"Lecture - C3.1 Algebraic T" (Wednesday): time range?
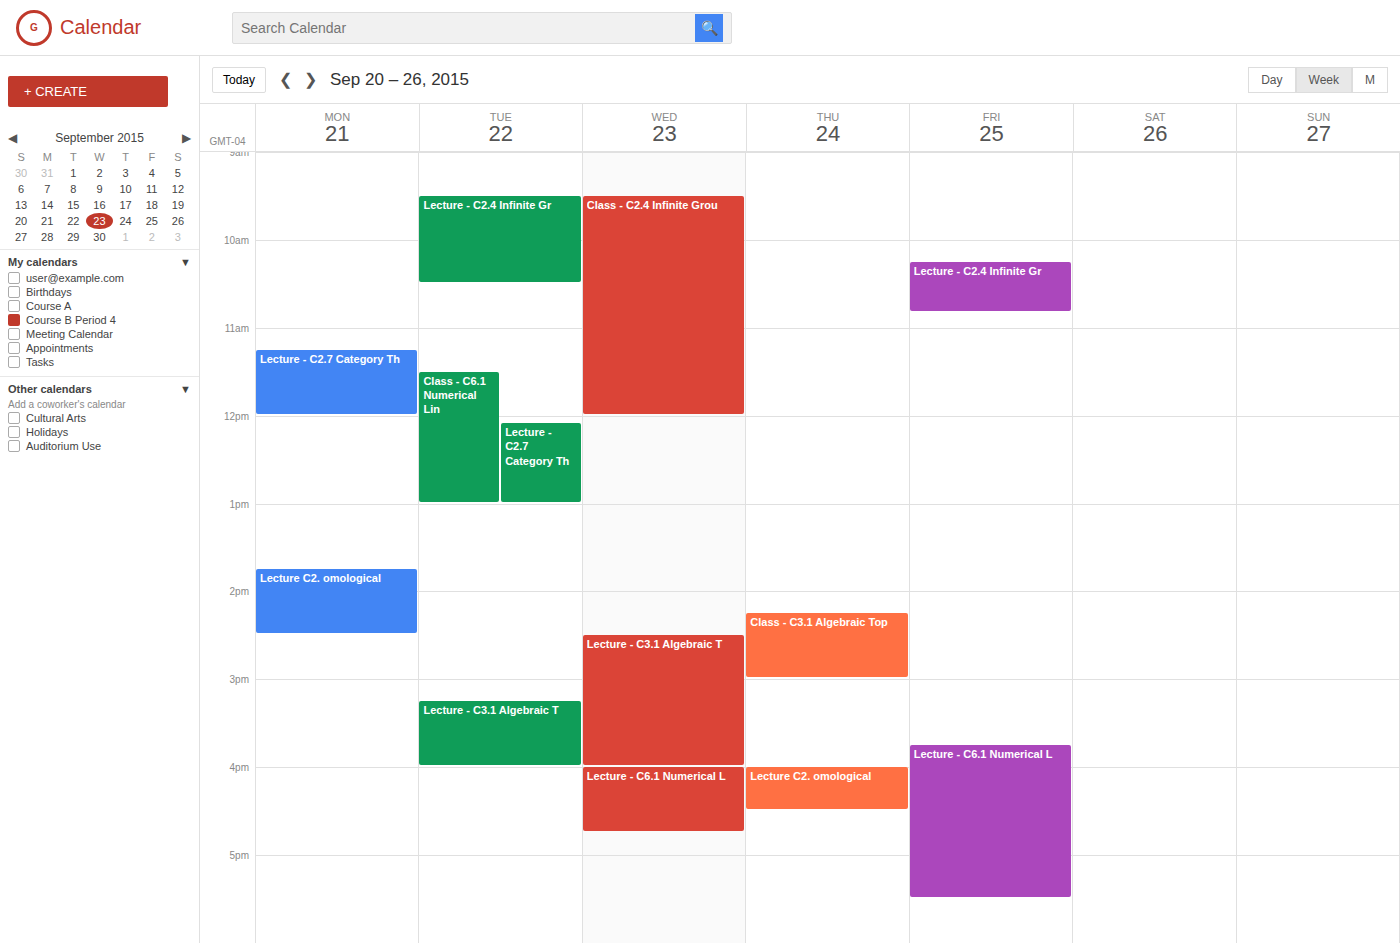
2:30 PM to 4:00 PM